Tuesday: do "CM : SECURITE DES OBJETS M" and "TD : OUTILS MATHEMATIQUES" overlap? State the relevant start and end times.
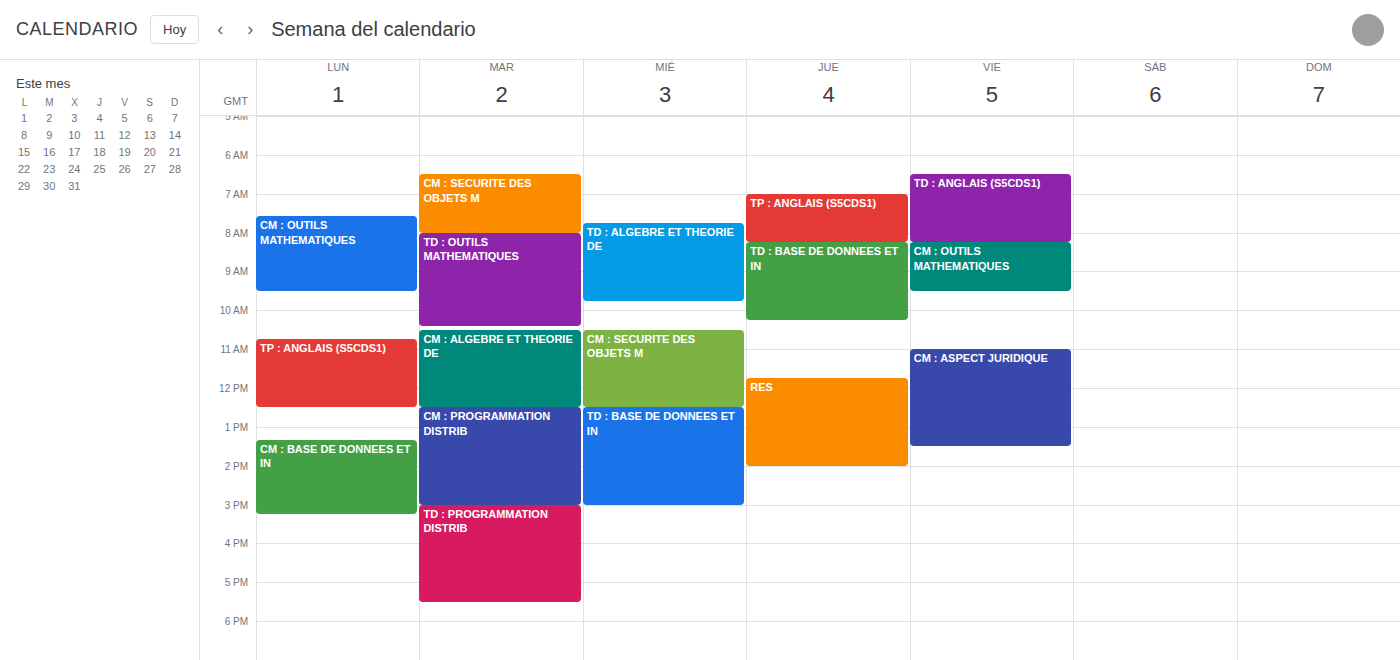
"CM : SECURITE DES OBJETS M" ends at 8:00 AM, exactly when "TD : OUTILS MATHEMATIQUES" starts -- they touch but do not overlap.